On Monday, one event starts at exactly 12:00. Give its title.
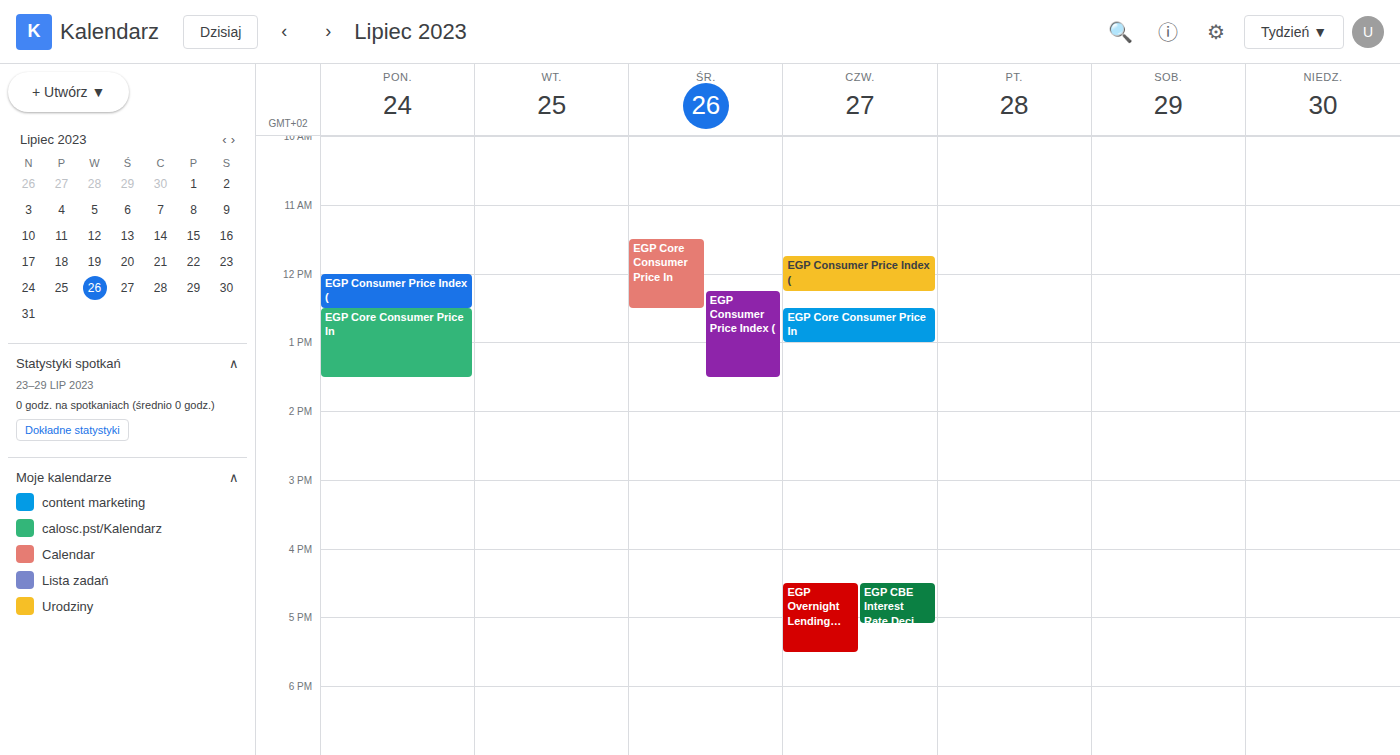
"EGP Consumer Price Index ("